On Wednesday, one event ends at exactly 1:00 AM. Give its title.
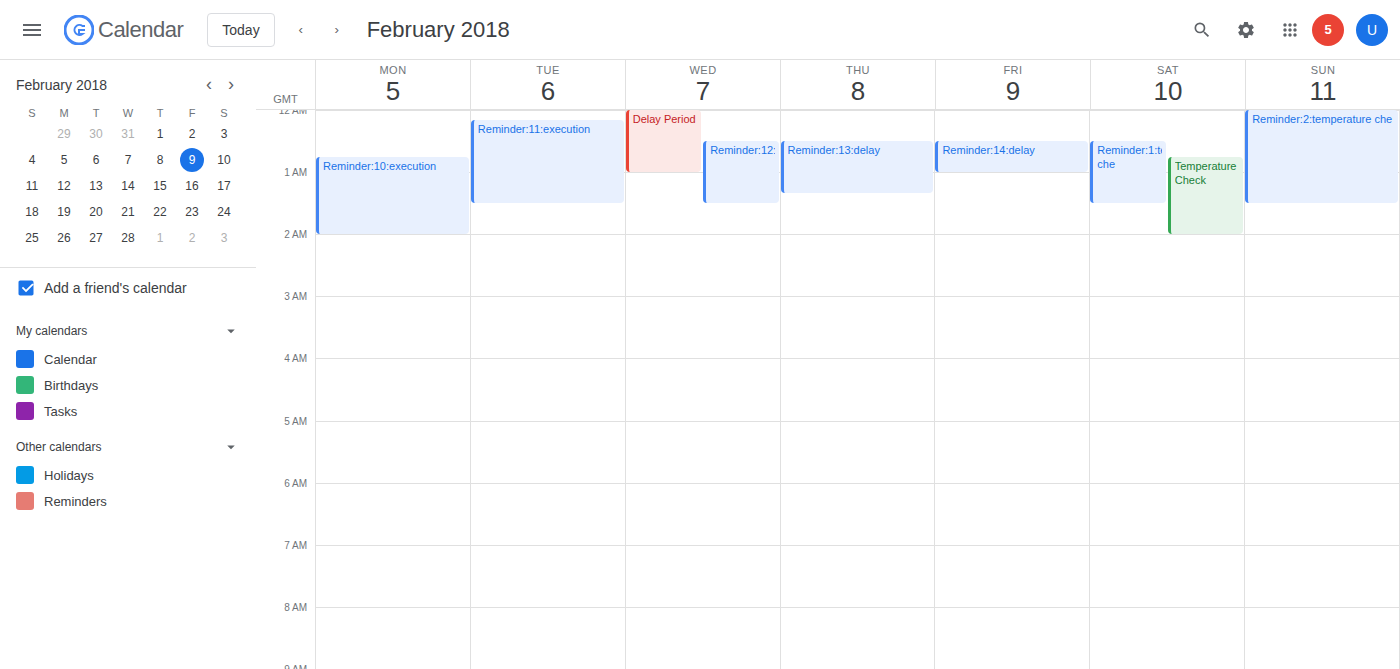
"Delay Period"